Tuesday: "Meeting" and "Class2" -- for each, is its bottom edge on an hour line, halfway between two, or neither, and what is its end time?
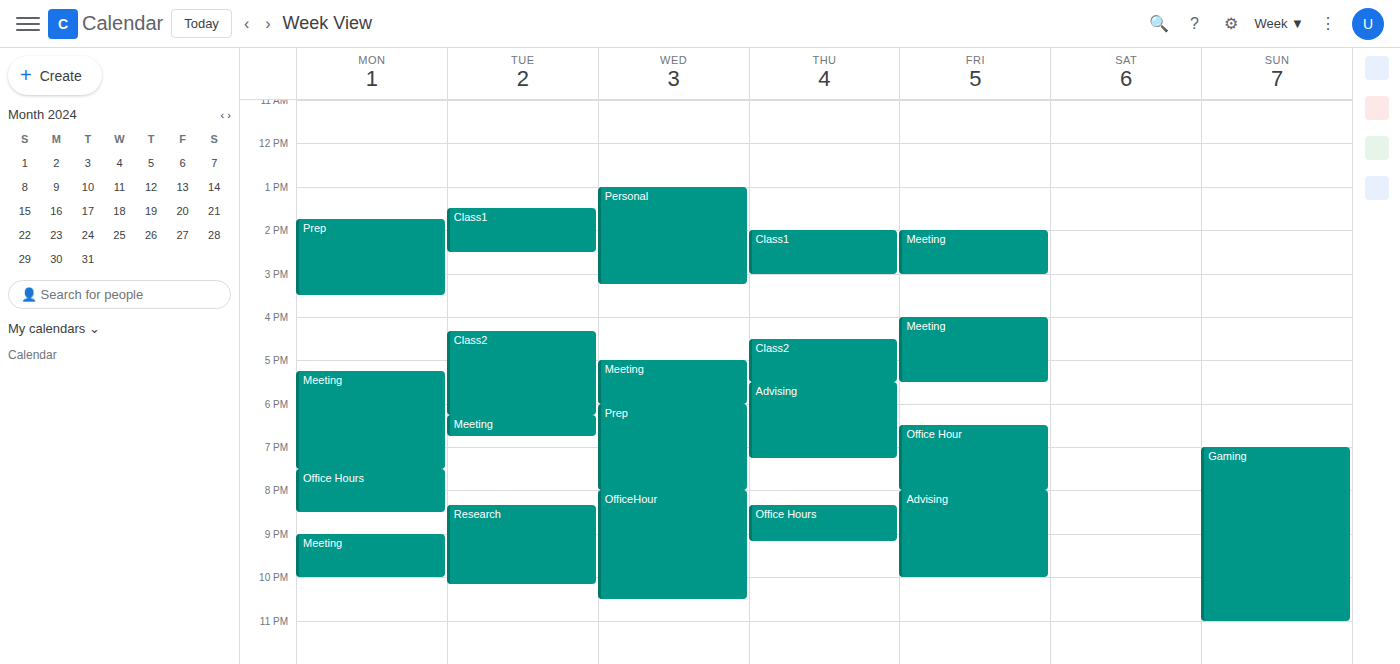
"Meeting": 6:45 PM, neither: three quarters of the way from the 6 PM line to the 7 PM line. "Class2": 6:15 PM, neither: a quarter of the way from the 6 PM line to the 7 PM line.